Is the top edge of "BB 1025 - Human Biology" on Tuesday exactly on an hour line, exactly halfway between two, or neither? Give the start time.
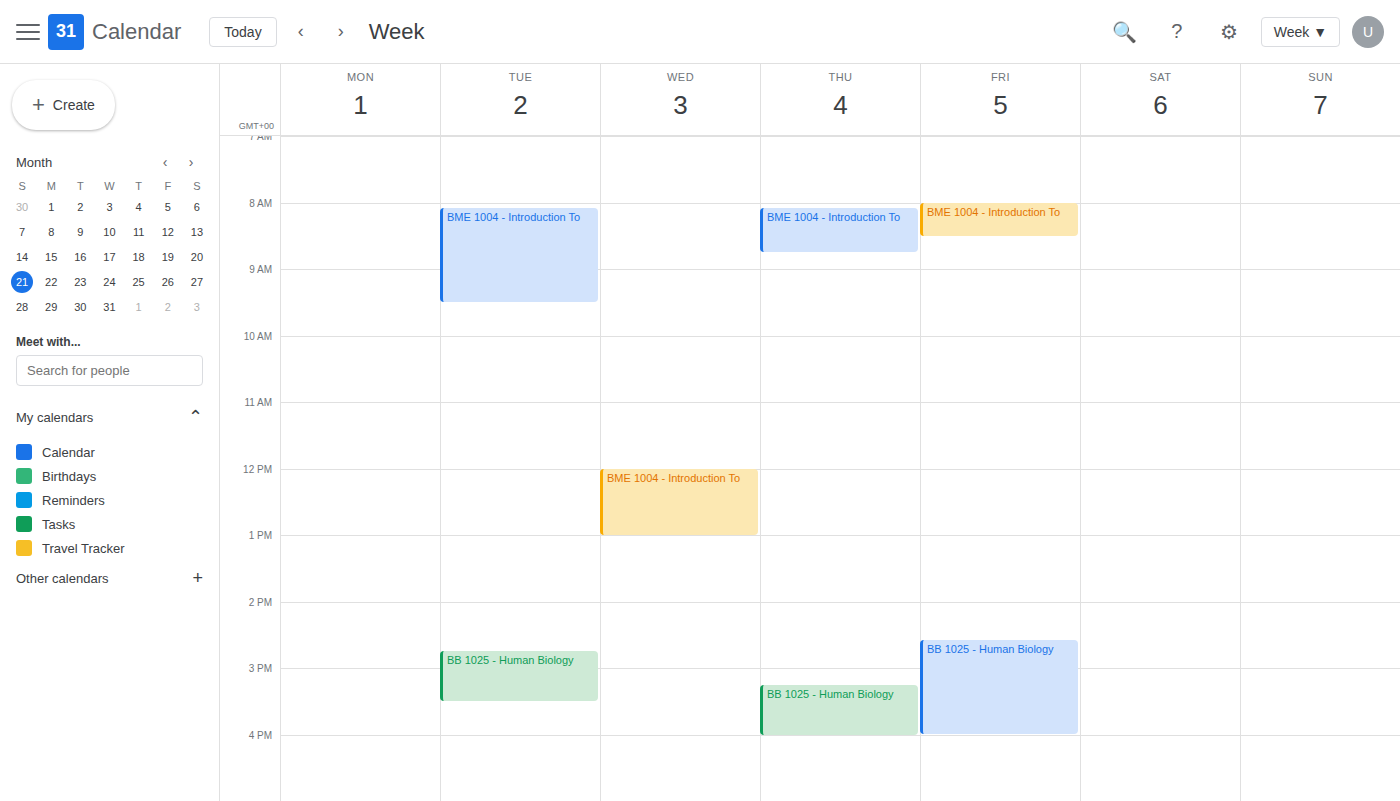
2:45 PM -- neither: three quarters of the way from the 2 PM line to the 3 PM line.